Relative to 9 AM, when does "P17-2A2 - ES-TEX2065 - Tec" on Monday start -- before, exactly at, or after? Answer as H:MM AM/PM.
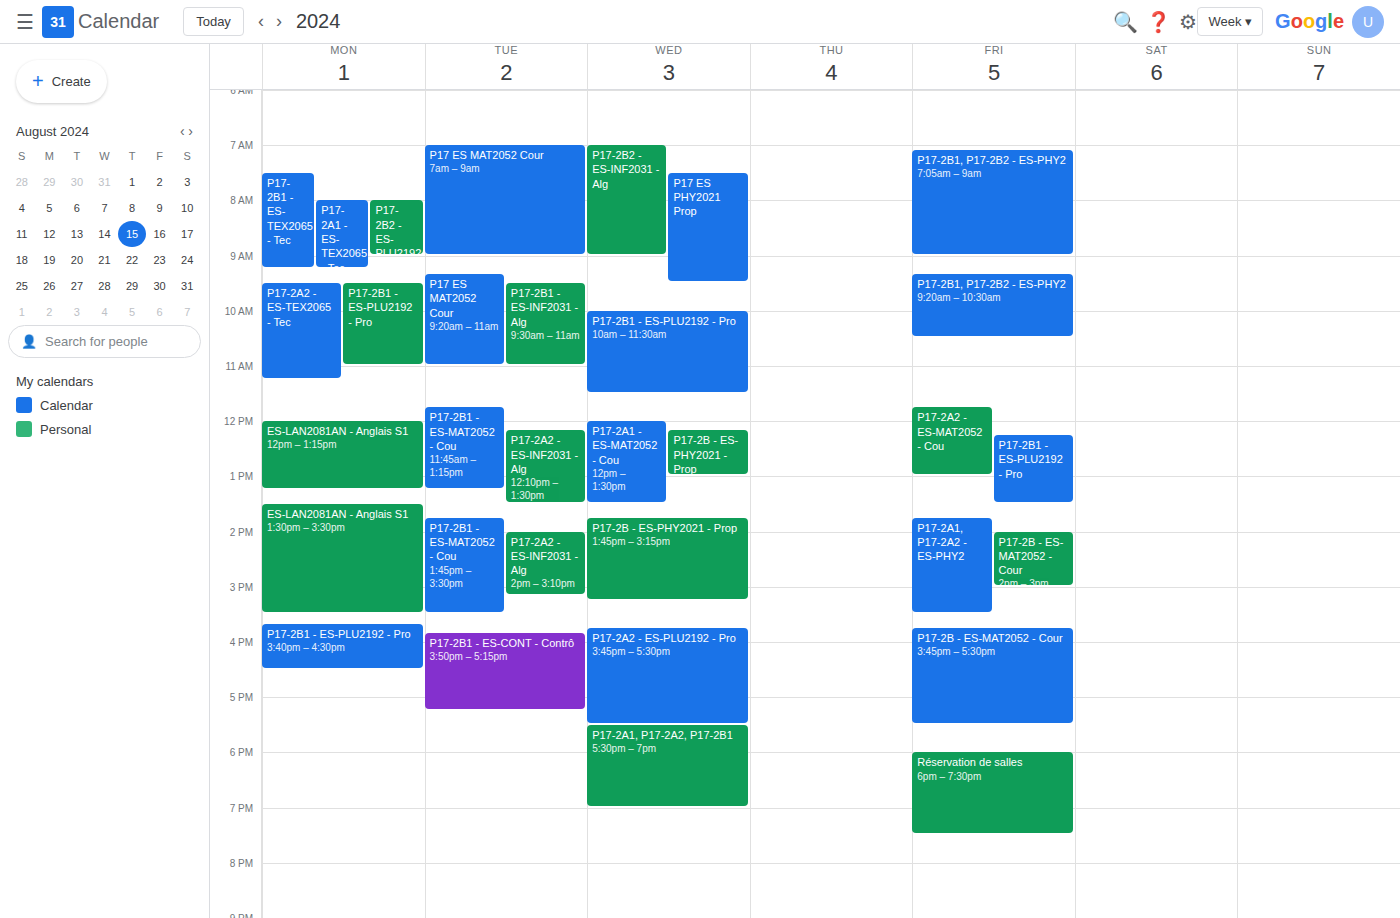
9:30 AM -- after 9 AM, 30 minutes below the 9 AM line.